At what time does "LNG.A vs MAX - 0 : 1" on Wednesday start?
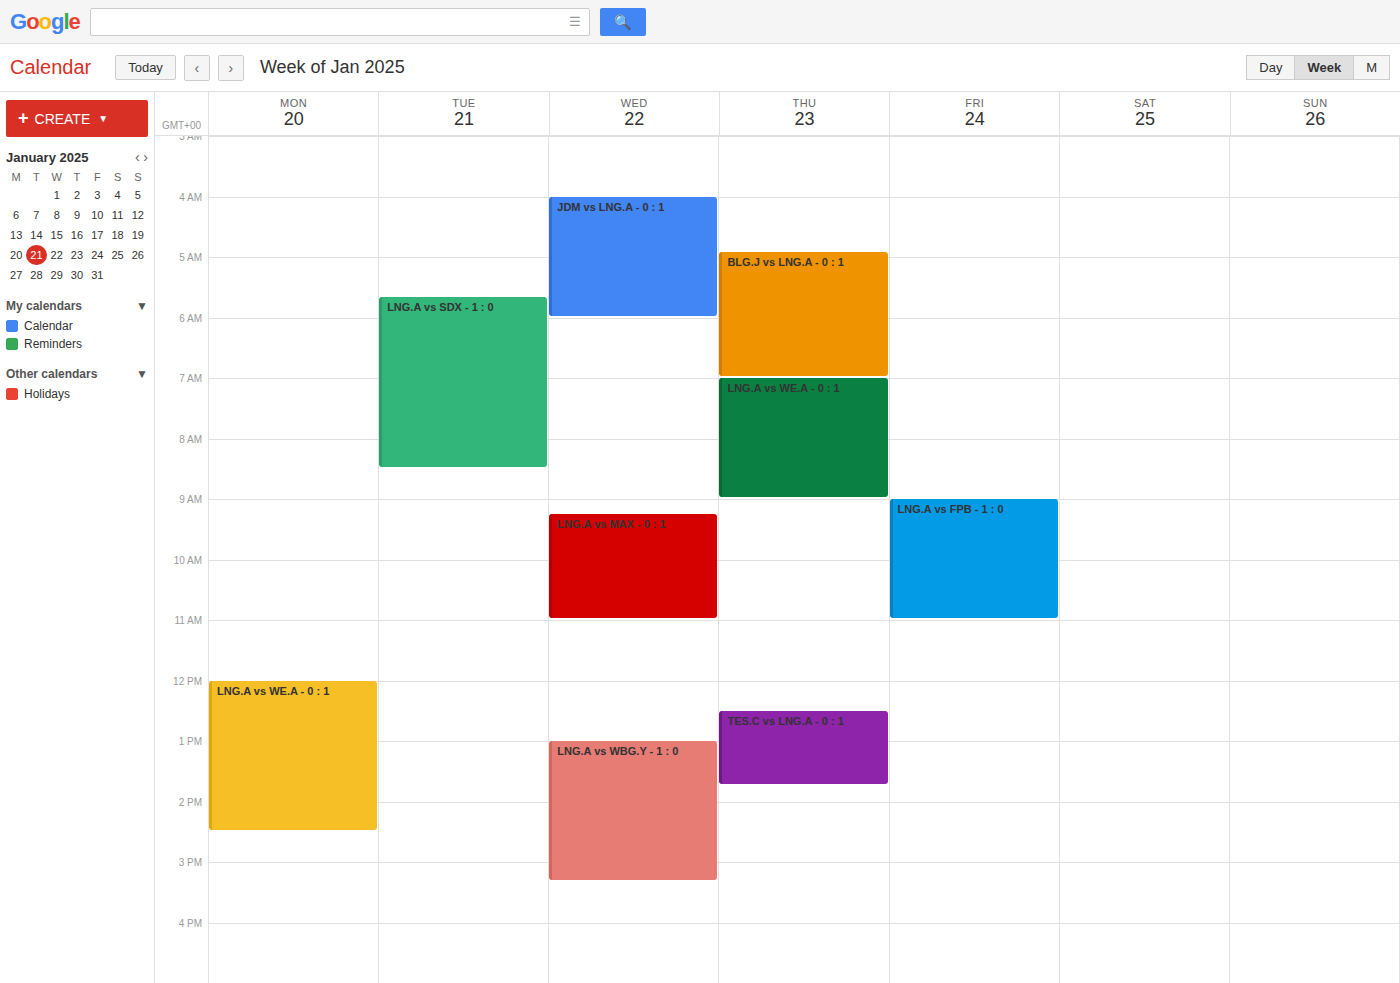
9:15 AM